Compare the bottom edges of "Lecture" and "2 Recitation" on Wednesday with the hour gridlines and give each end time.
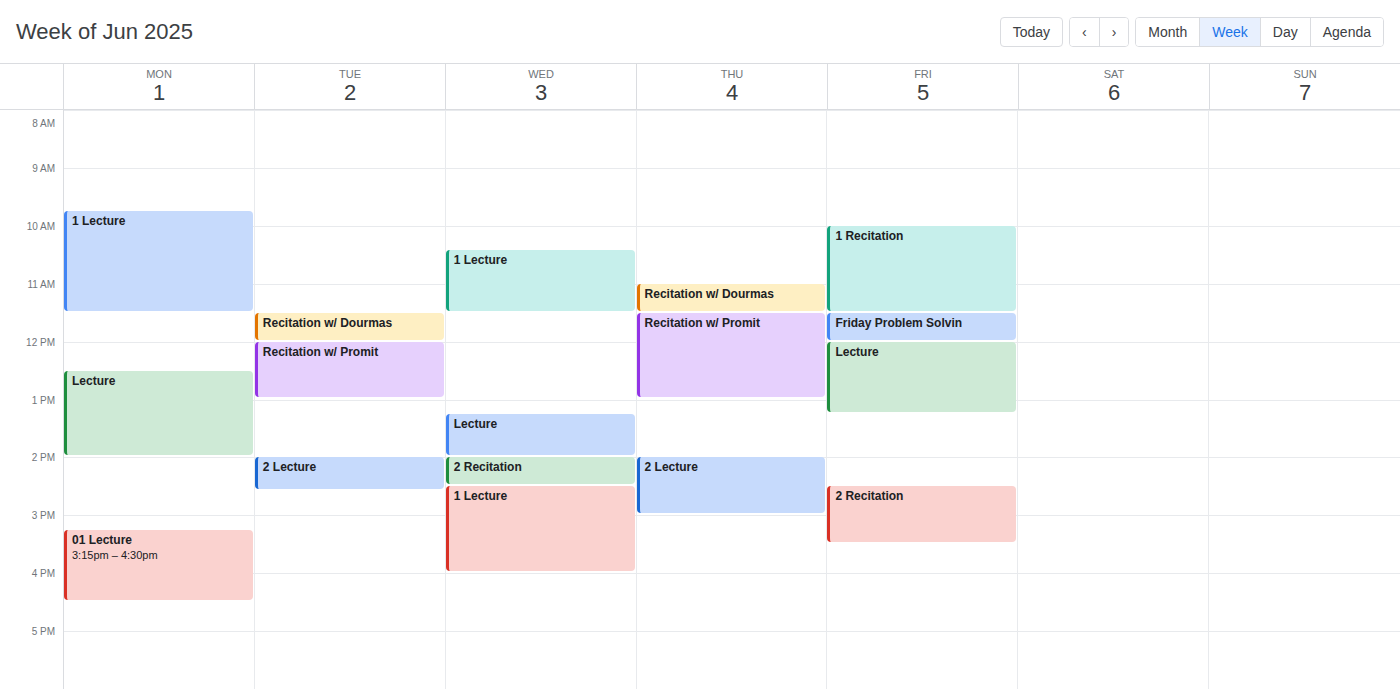
"Lecture": 2:00 PM, exactly on the 2 PM line. "2 Recitation": 2:30 PM, halfway between the 2 PM and 3 PM lines.